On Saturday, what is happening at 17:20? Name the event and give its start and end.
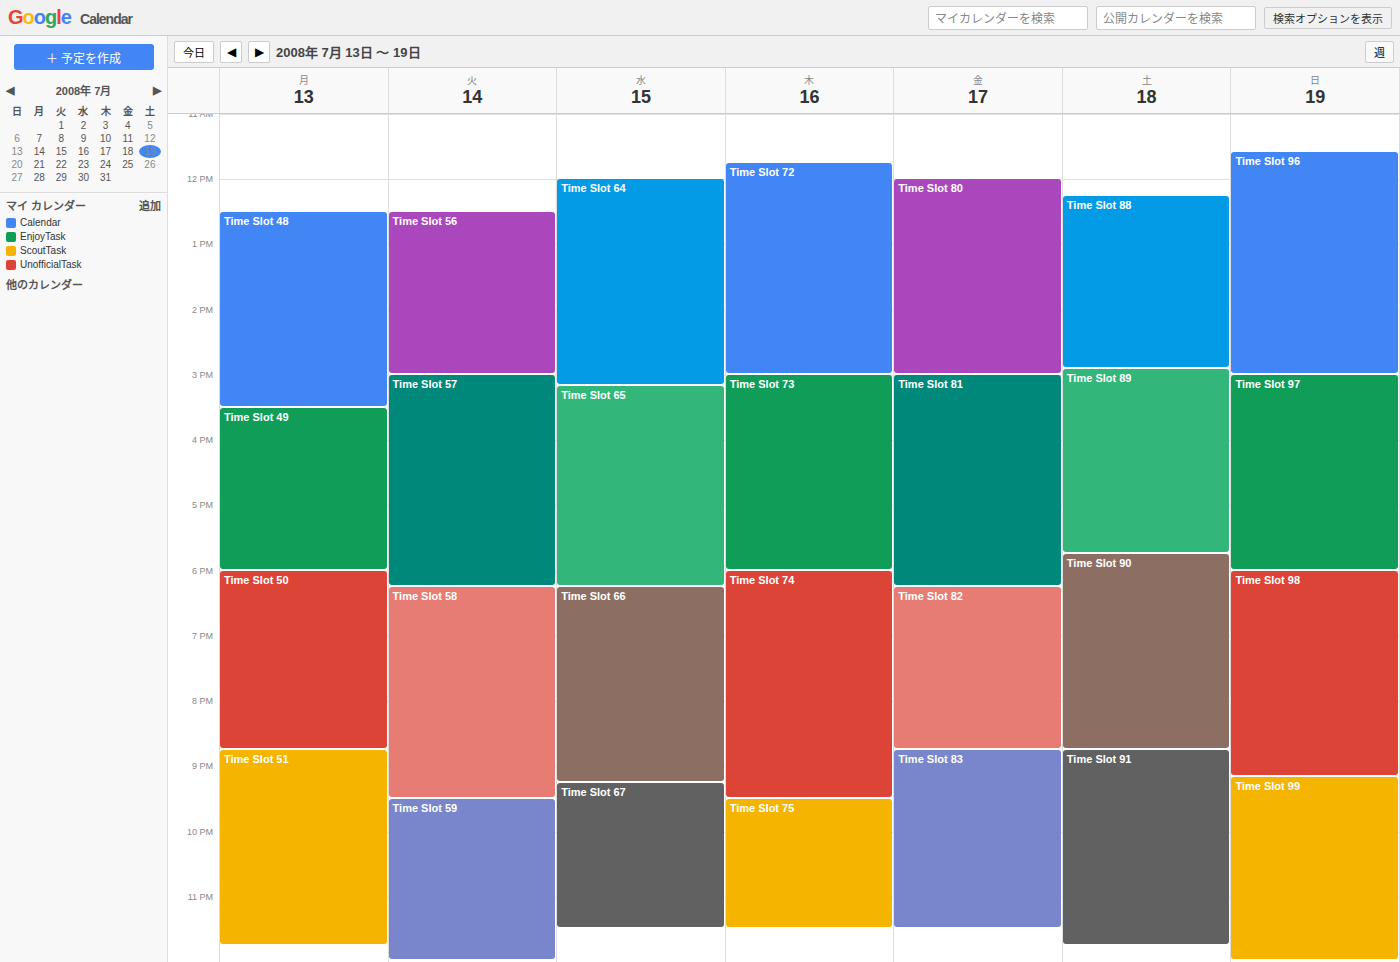
"Time Slot 89", 14:55 to 17:45